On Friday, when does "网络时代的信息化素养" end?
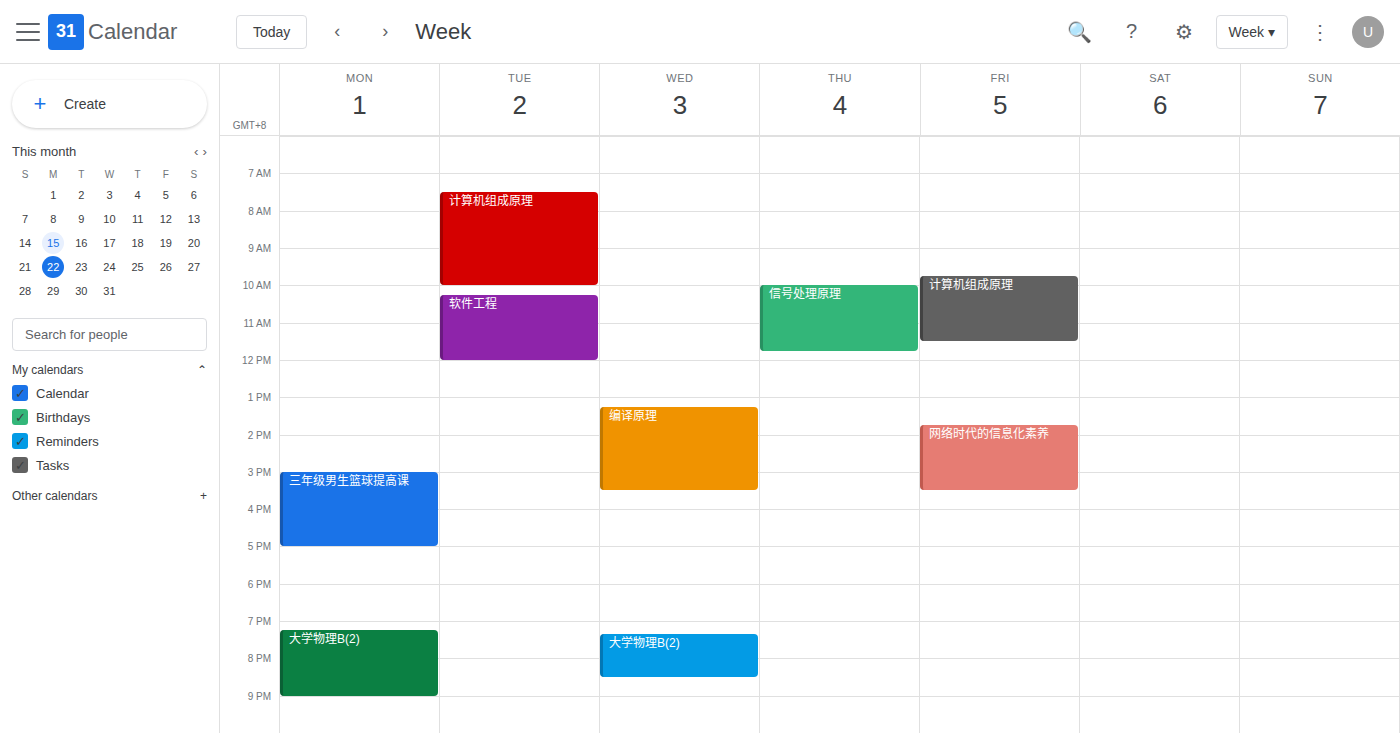
3:30 PM